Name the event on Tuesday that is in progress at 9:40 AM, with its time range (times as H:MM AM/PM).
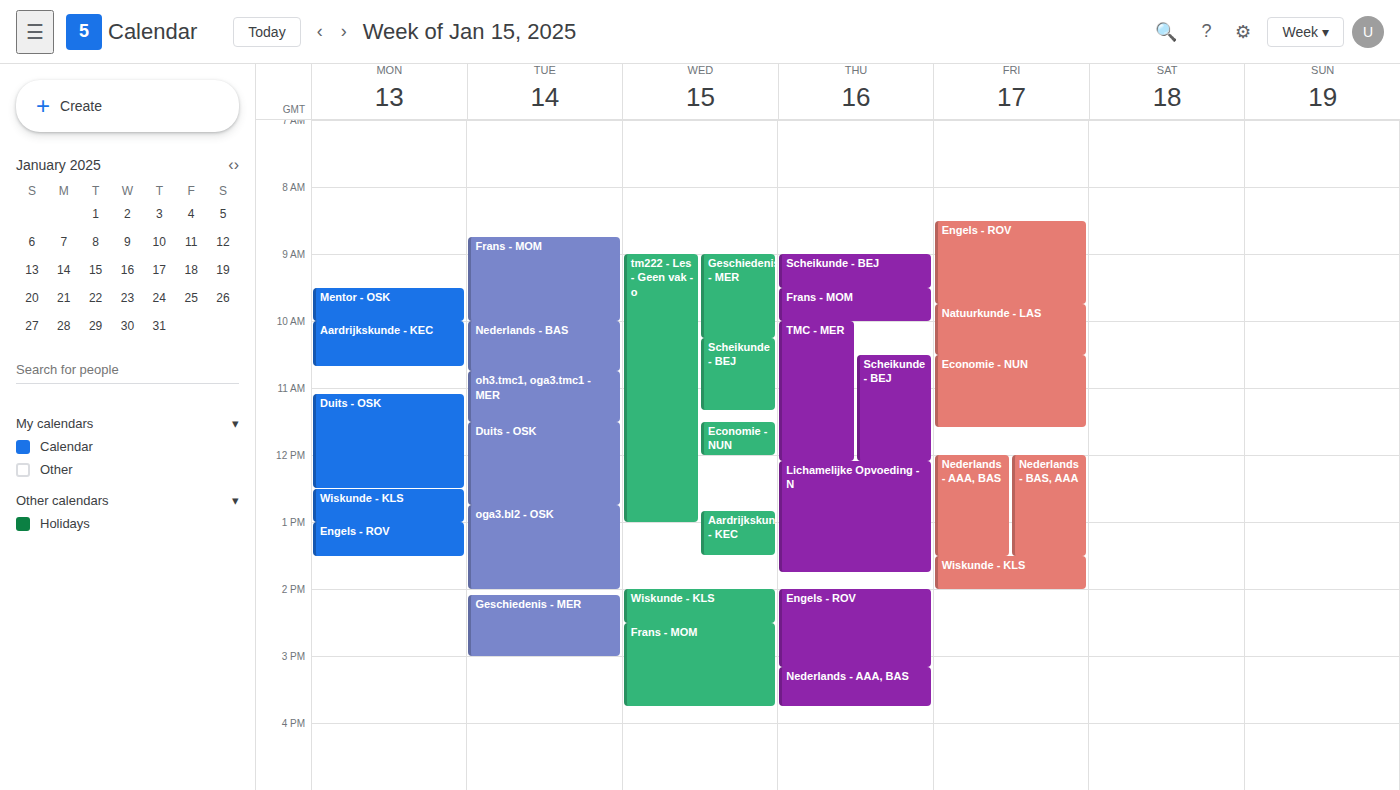
"Frans - MOM", 8:45 AM to 10:00 AM